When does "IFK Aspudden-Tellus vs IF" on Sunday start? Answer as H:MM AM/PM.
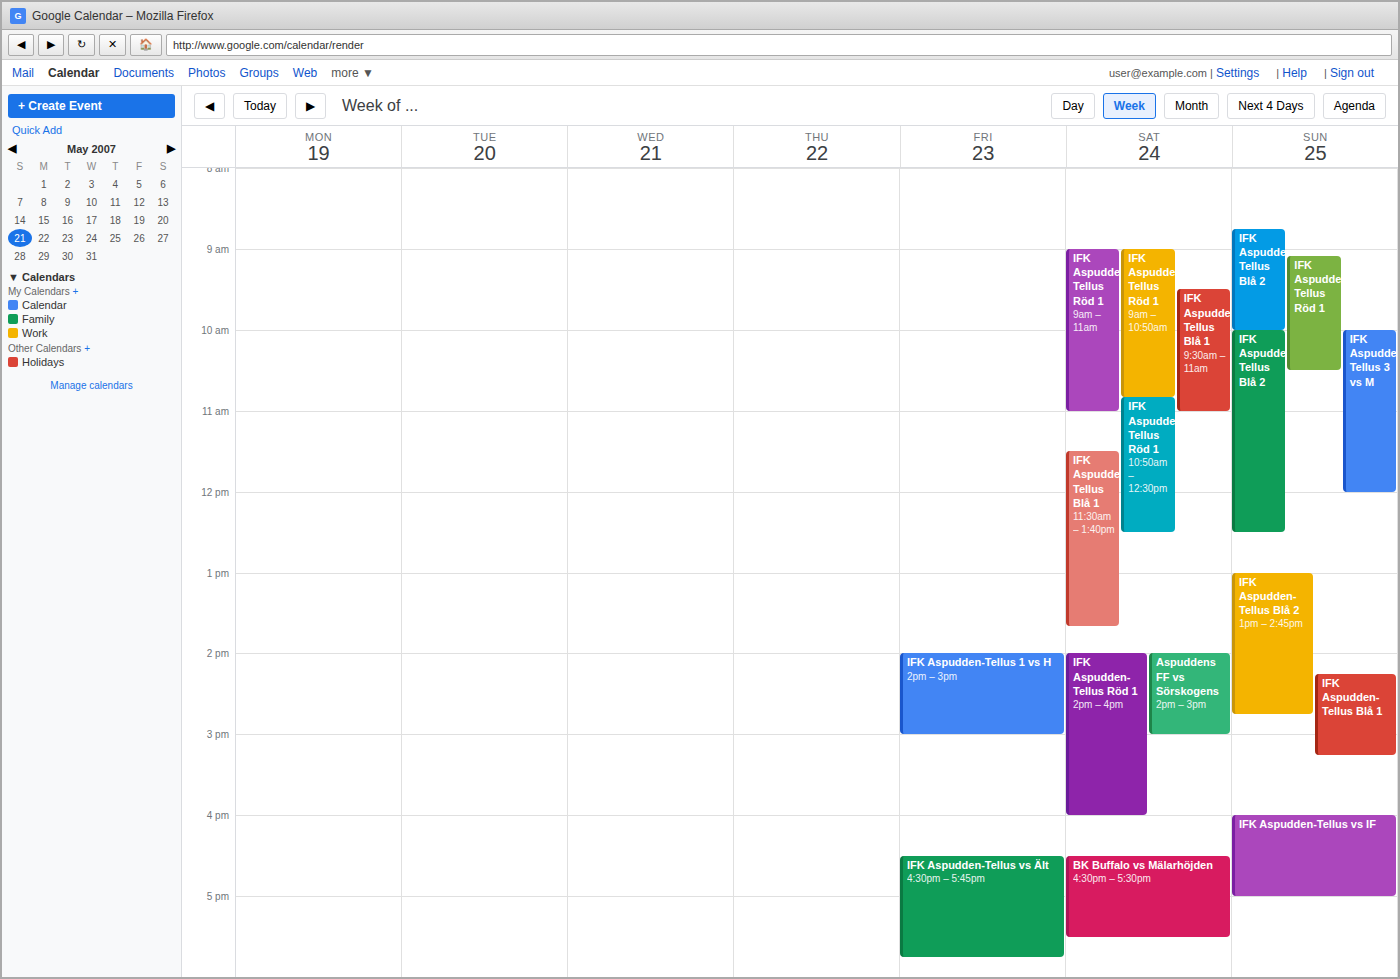
4:00 PM